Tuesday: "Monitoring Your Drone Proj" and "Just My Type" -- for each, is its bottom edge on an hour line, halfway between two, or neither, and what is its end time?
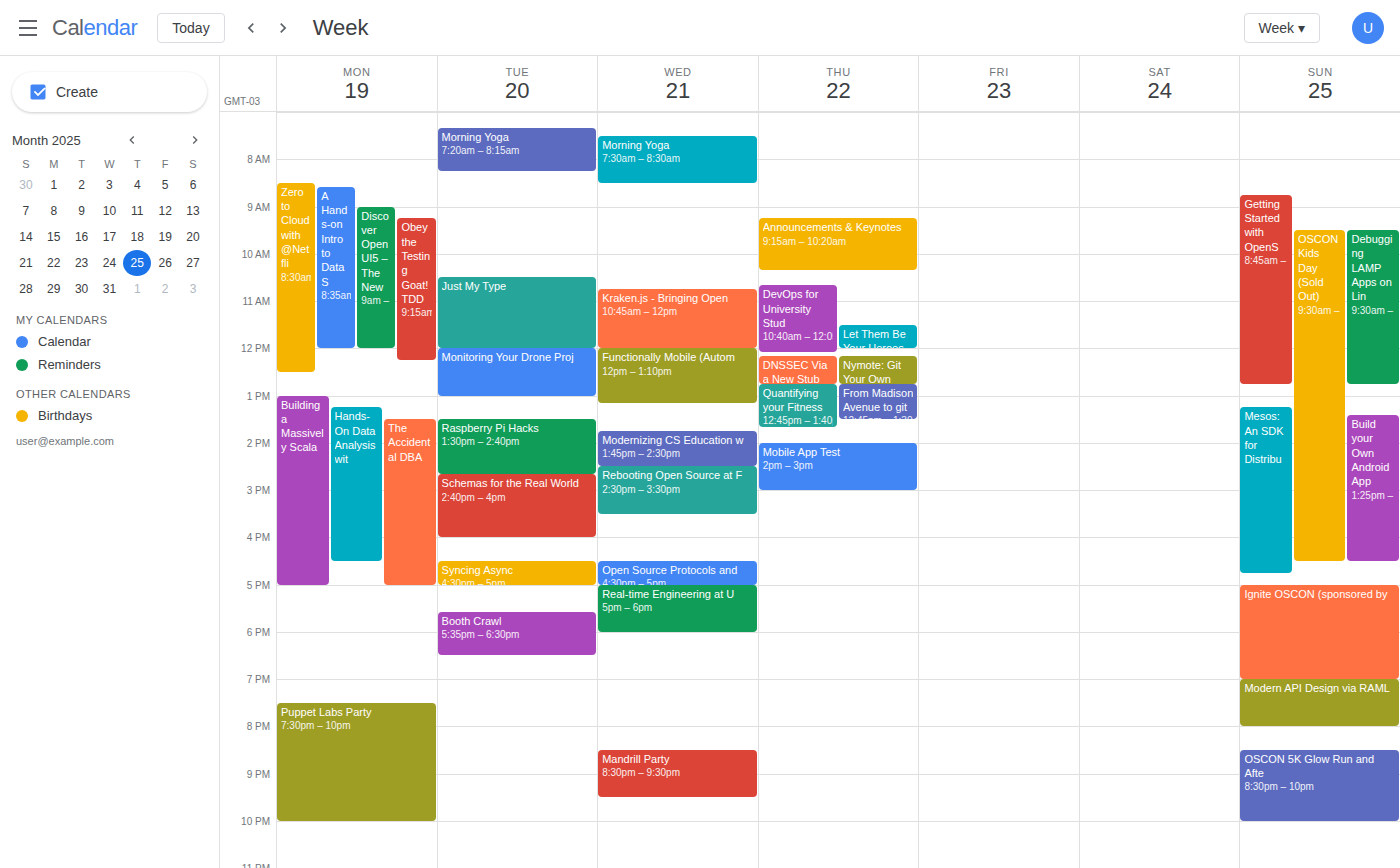
"Monitoring Your Drone Proj": 1:00 PM, exactly on the 1 PM line. "Just My Type": 12:00 PM, exactly on the 12 PM line.